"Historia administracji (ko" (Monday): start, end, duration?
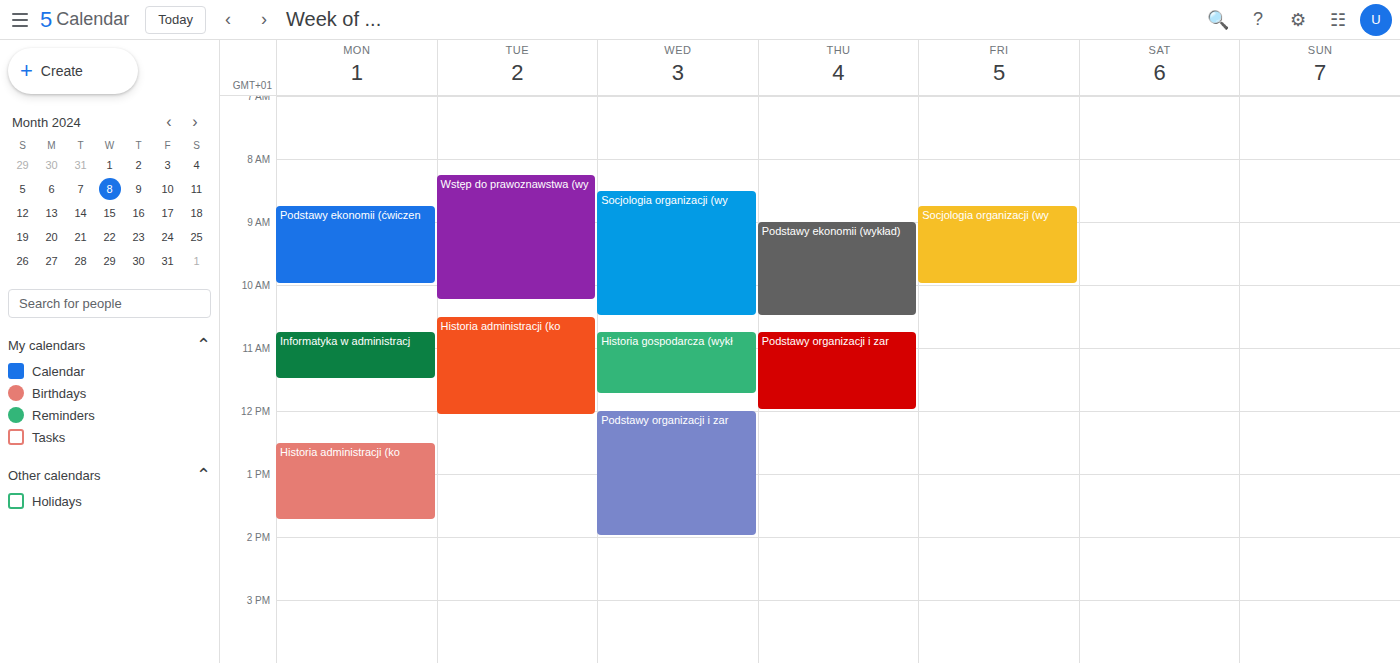
12:30 PM to 1:45 PM, 1 hour 15 minutes